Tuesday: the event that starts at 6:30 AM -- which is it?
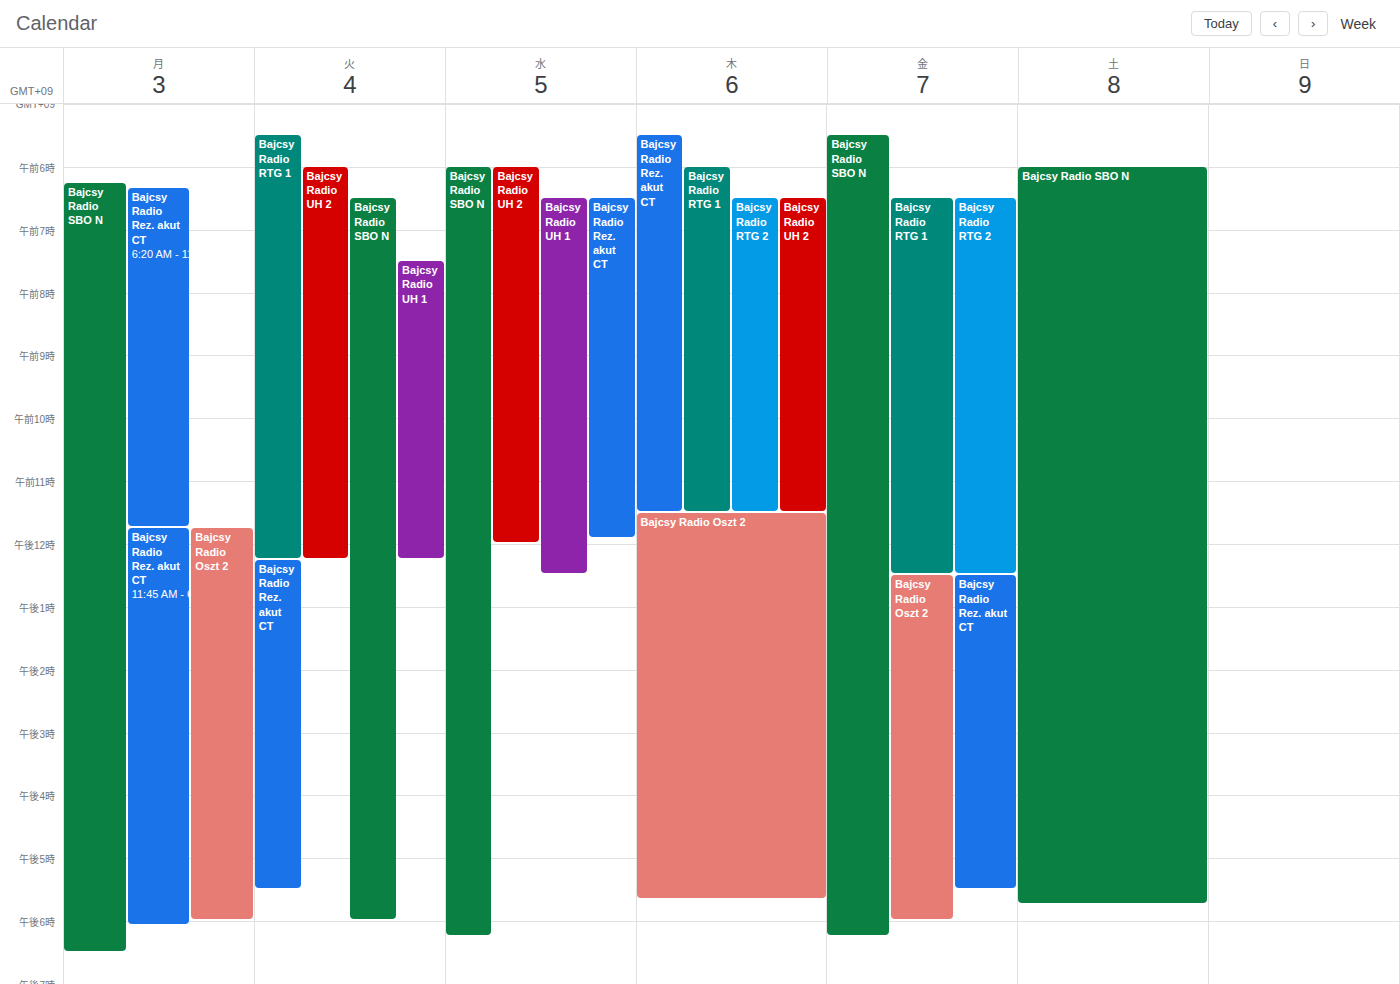
"Bajcsy Radio SBO N"